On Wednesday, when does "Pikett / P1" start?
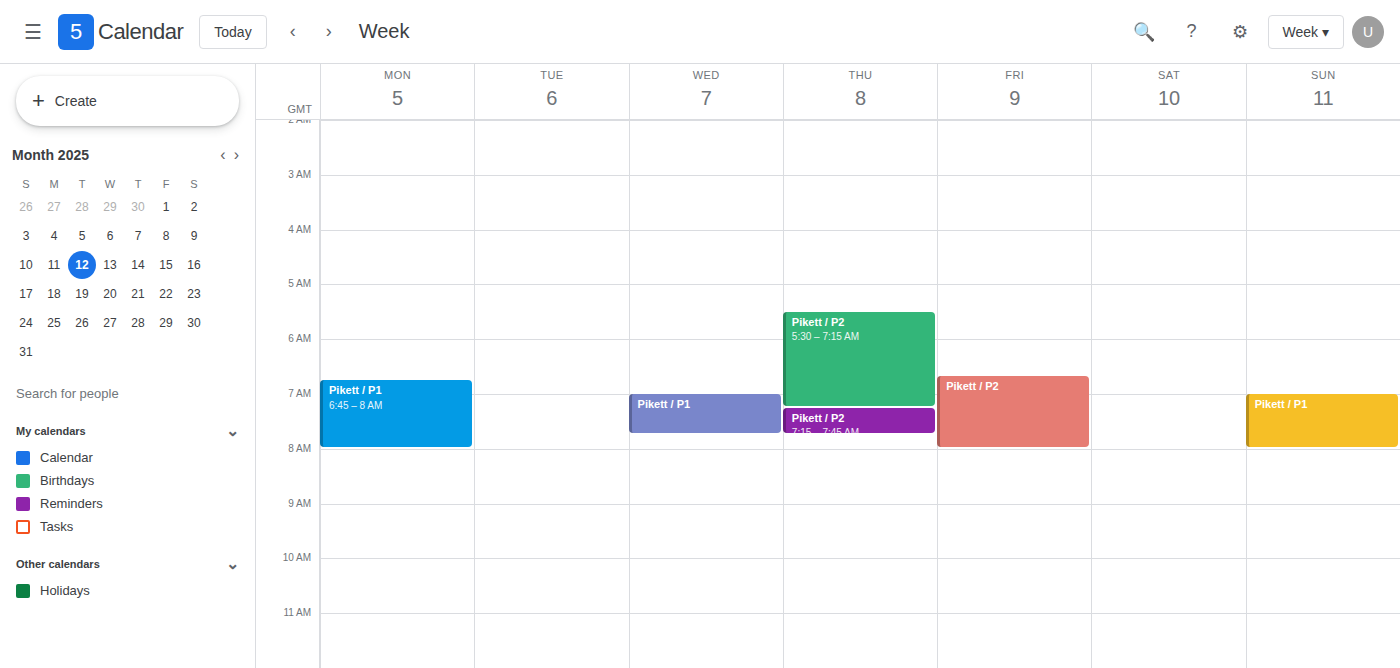
7:00 AM